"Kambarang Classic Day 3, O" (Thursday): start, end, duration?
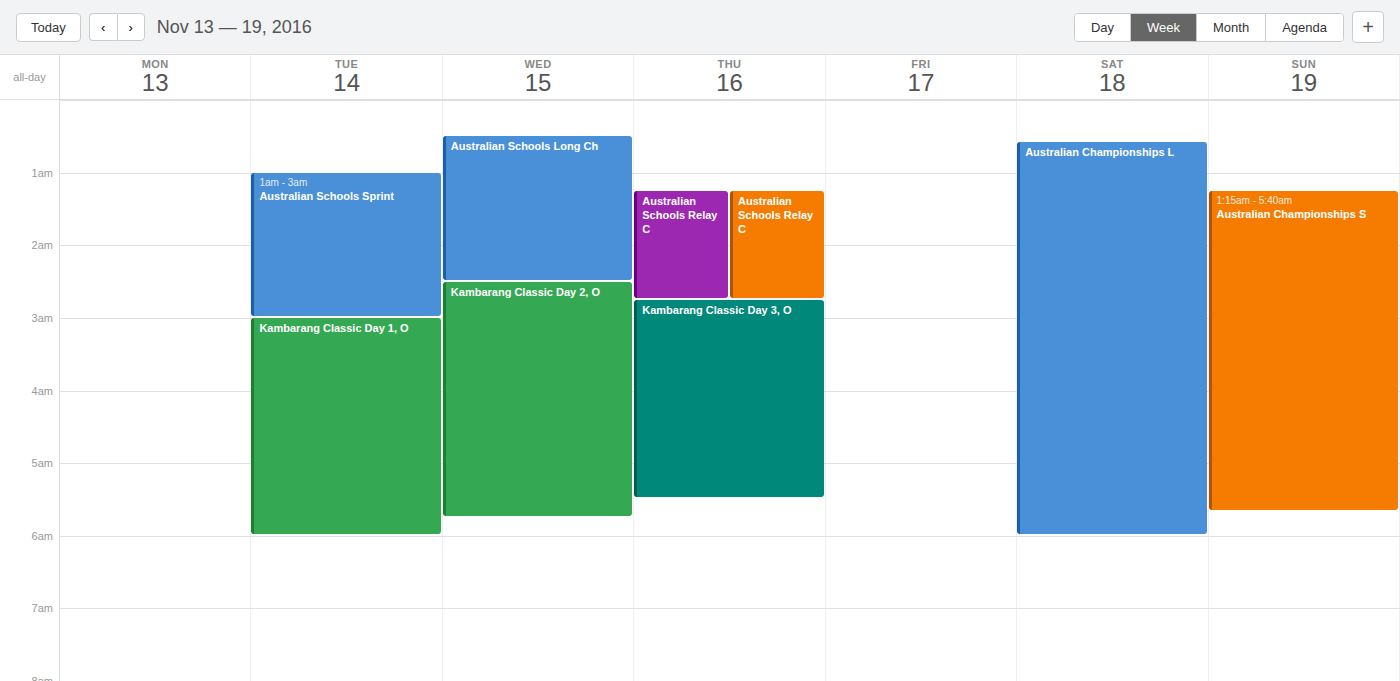
2:45 AM to 5:30 AM, 2 hours 45 minutes